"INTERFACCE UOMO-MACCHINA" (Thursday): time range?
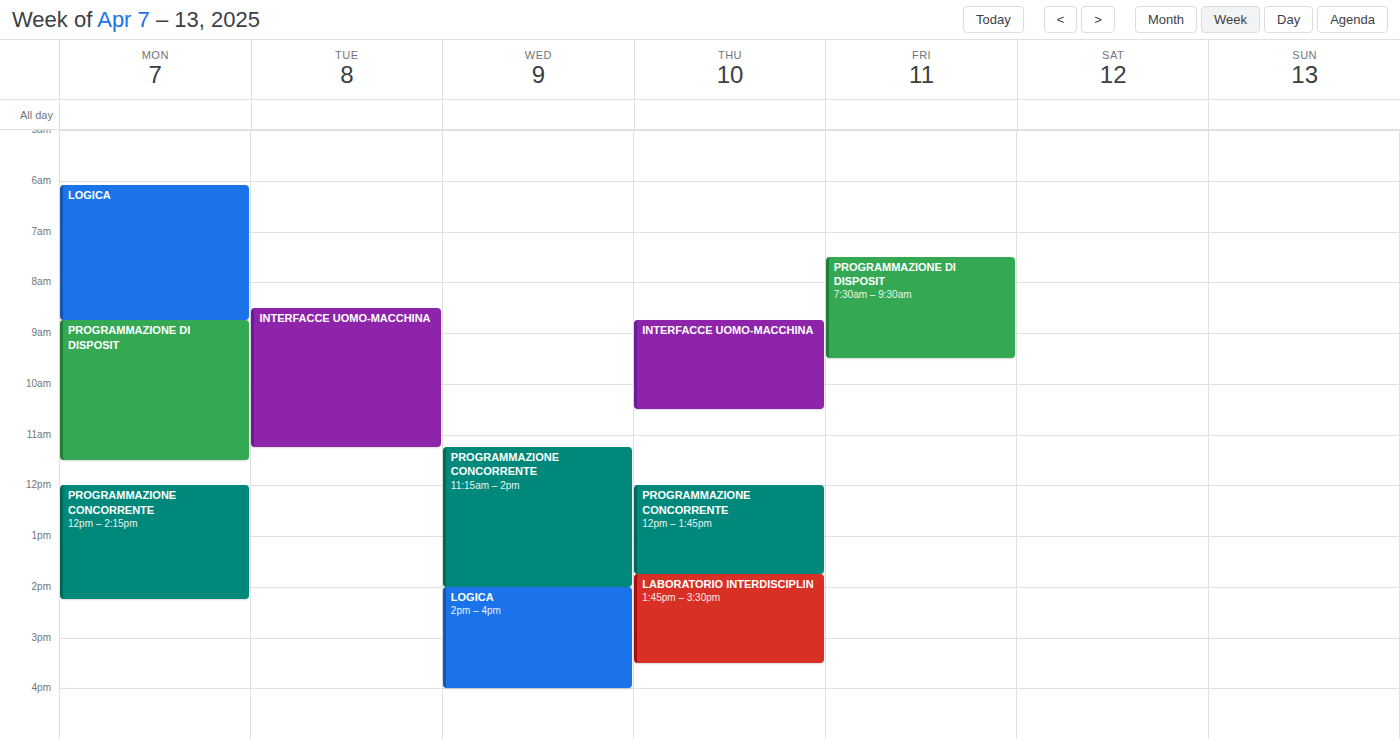
8:45 AM to 10:30 AM